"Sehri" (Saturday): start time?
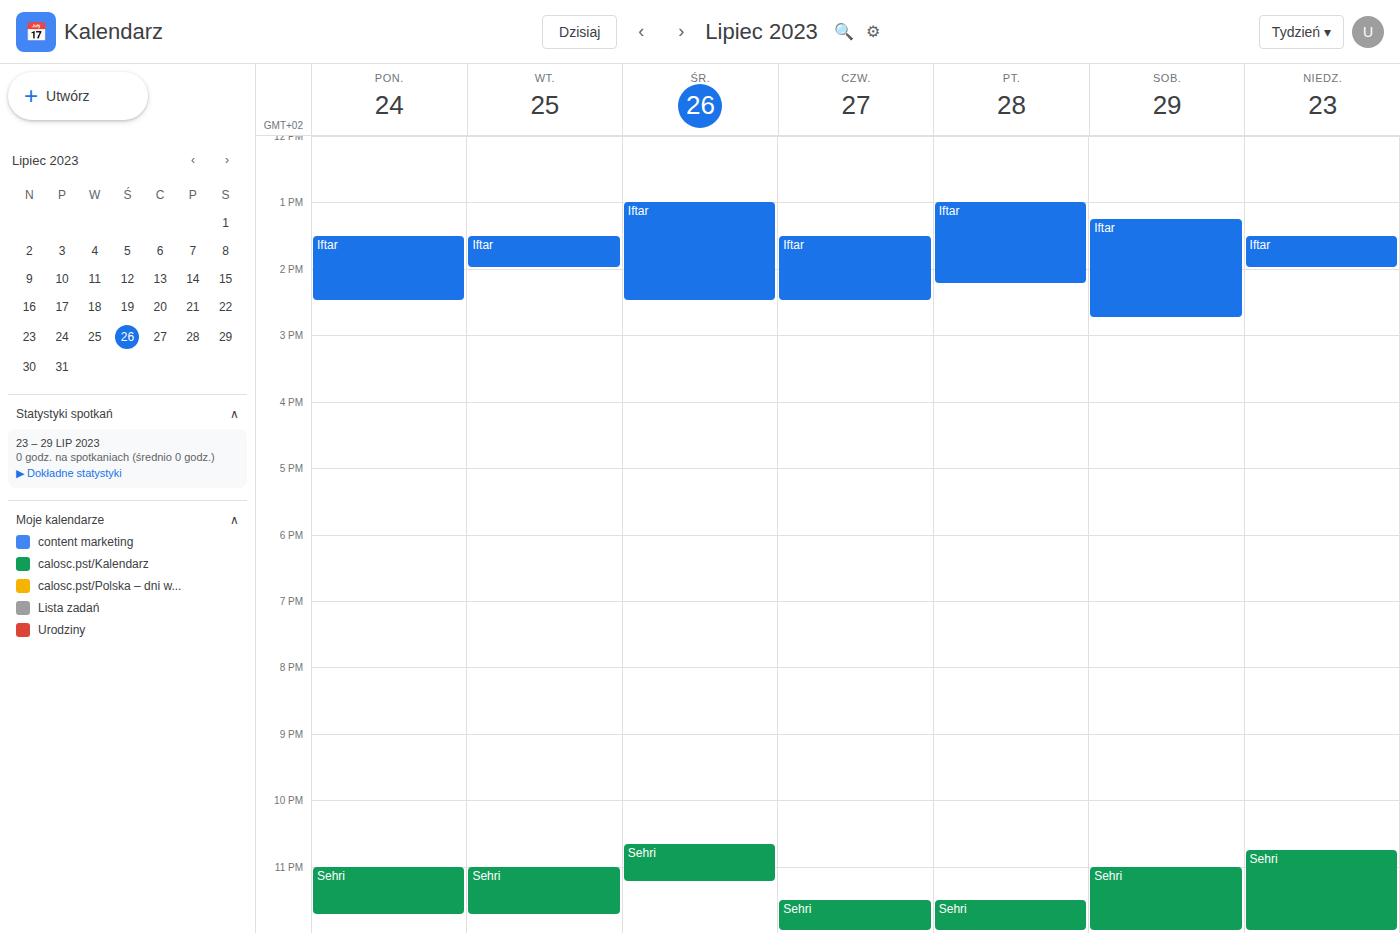
23:00